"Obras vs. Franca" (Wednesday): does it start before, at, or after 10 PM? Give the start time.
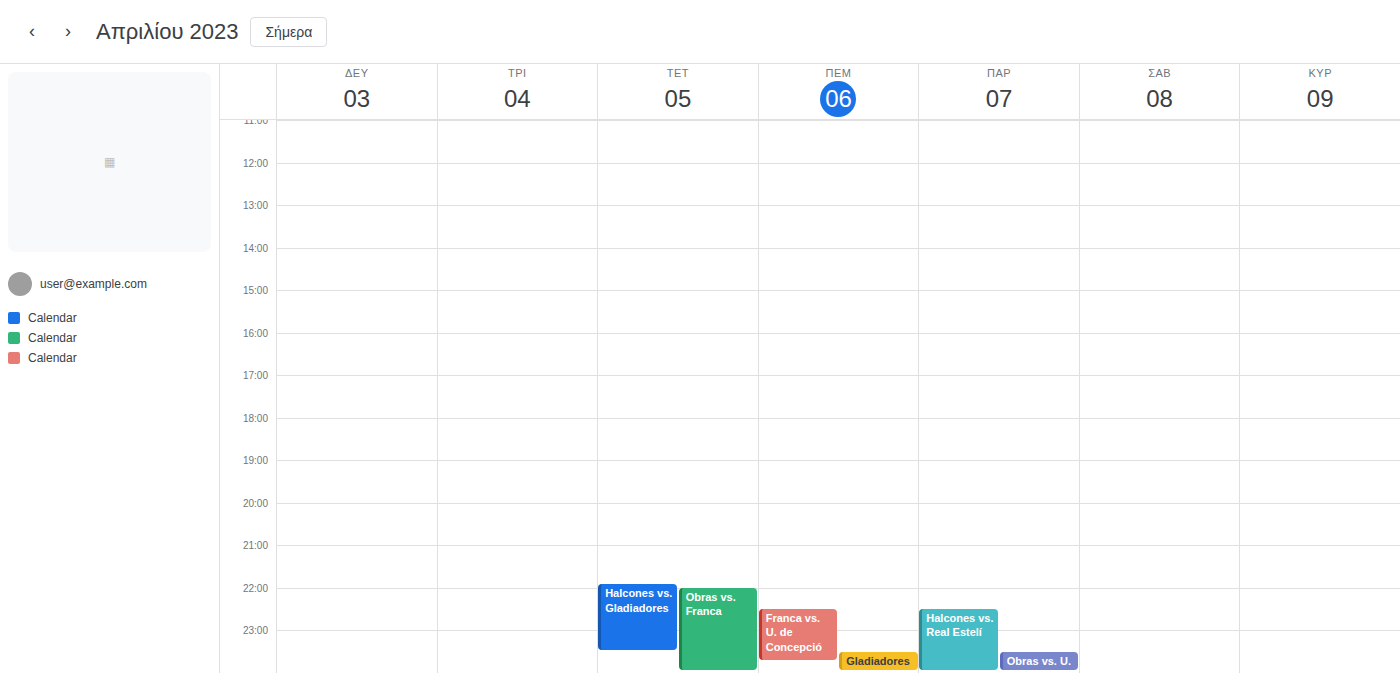
10:00 PM -- exactly at 10 PM, on the 10 PM line.